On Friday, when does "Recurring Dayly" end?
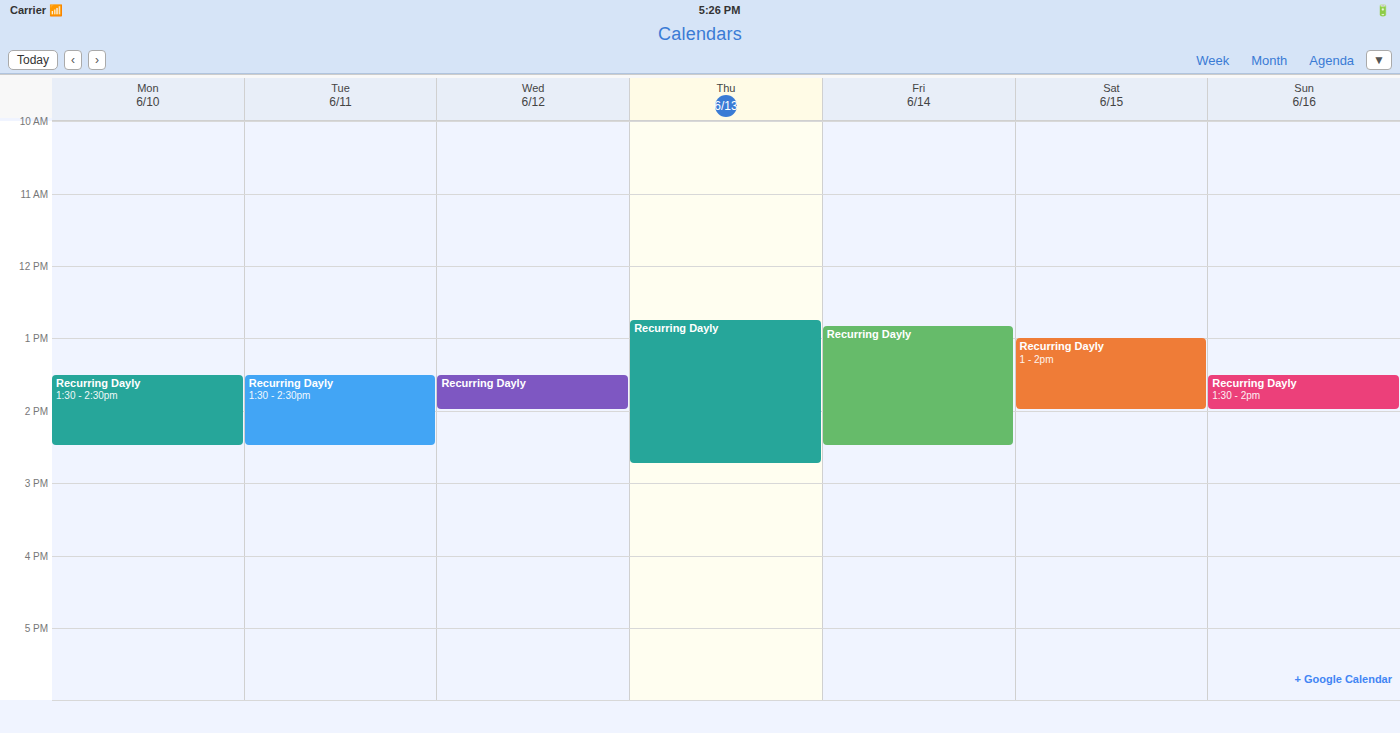
2:30 PM